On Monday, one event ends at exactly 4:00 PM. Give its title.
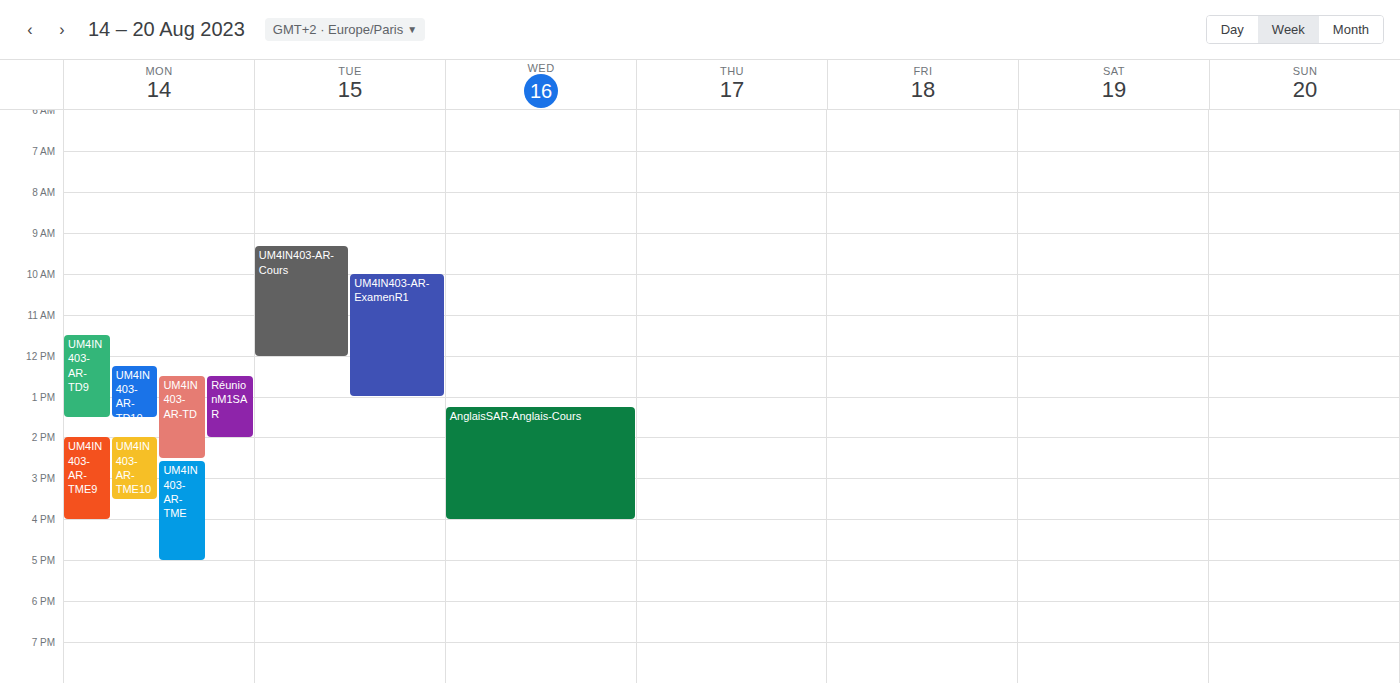
"UM4IN403-AR-TME9"